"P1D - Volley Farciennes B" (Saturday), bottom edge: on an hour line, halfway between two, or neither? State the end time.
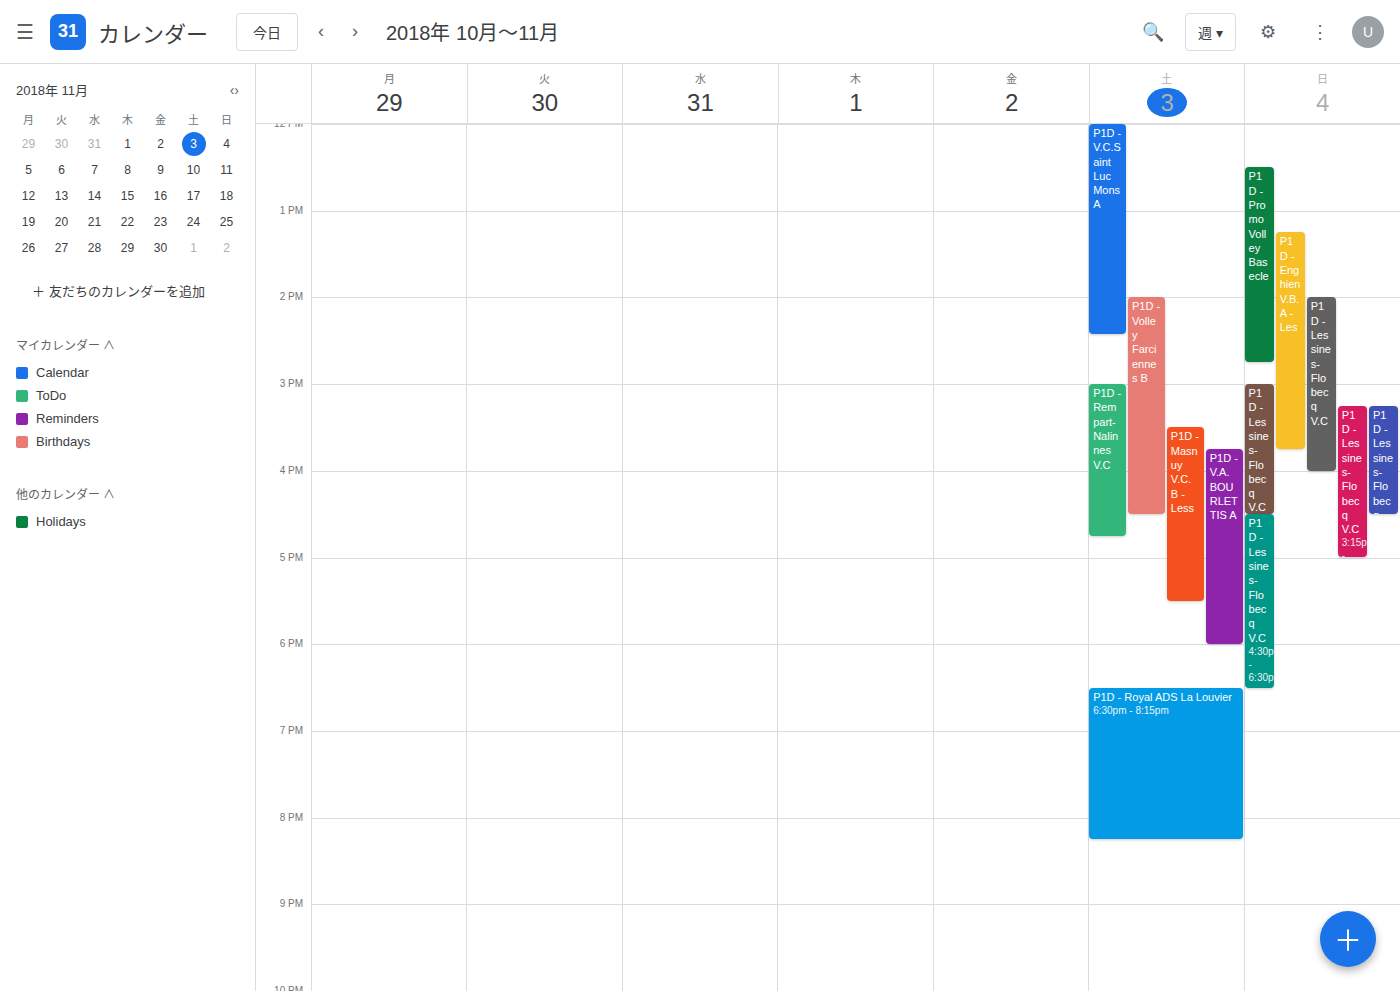
4:30 PM -- halfway between the 4 PM and 5 PM lines.